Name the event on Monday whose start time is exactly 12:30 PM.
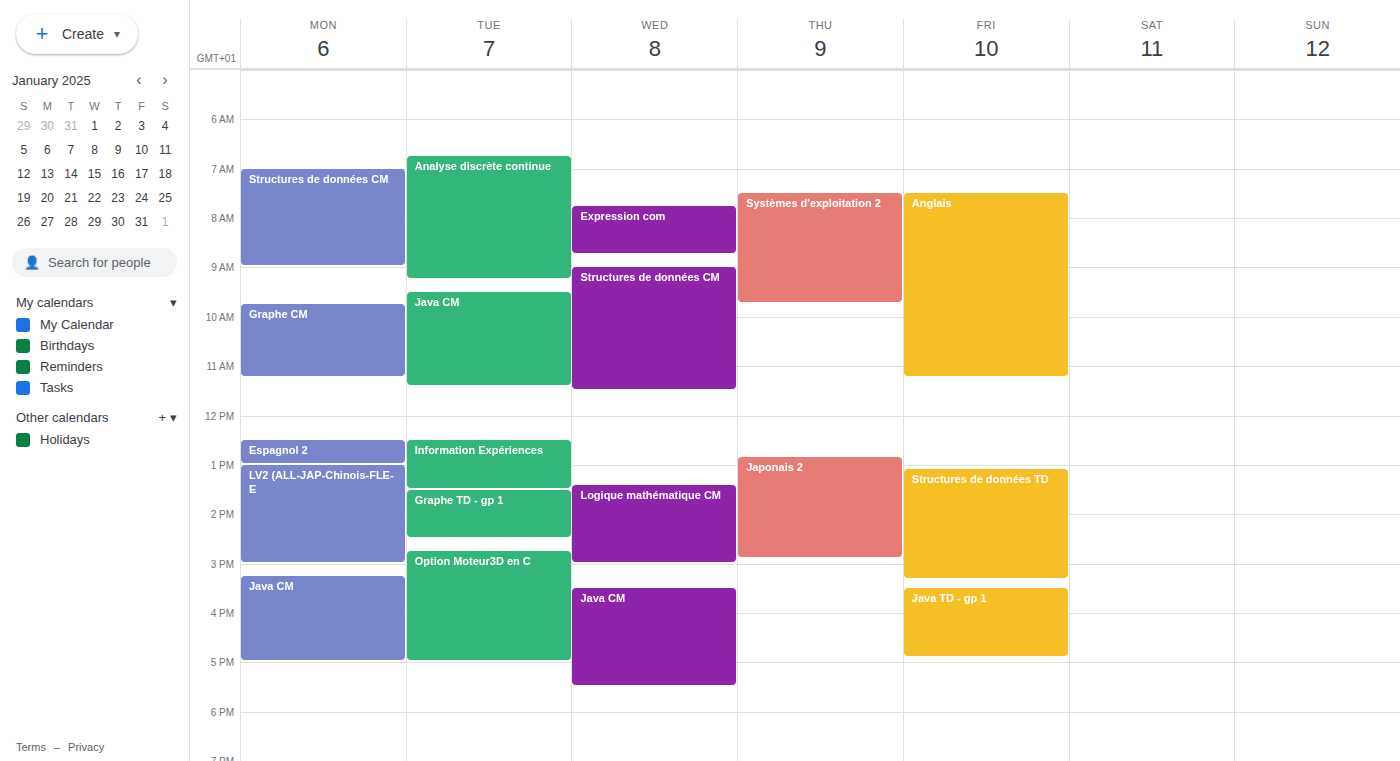
"Espagnol 2"